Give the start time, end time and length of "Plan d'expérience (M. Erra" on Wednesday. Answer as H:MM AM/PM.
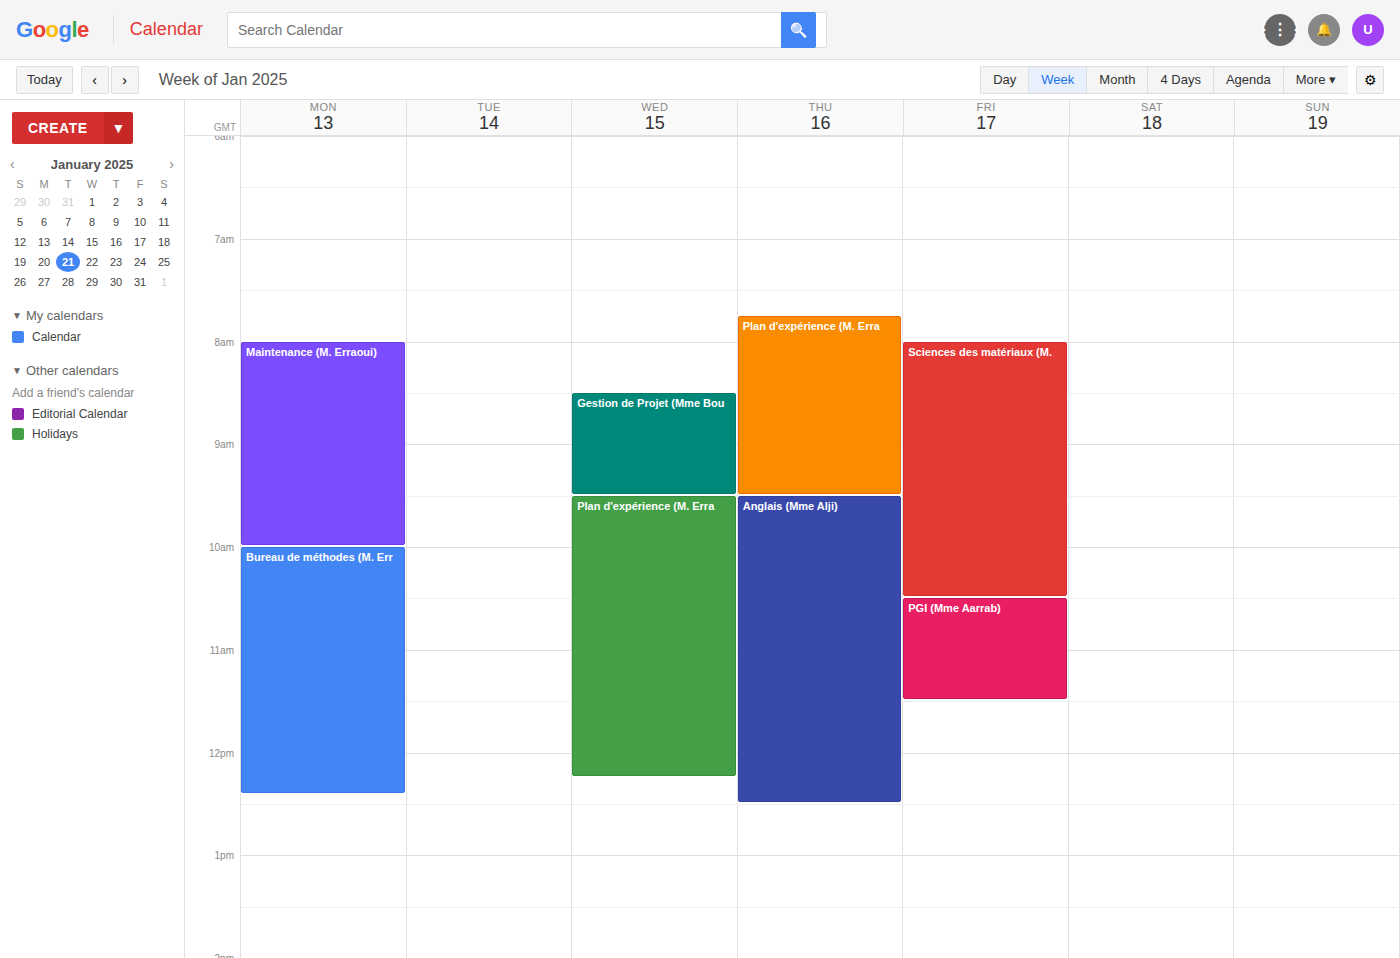
9:30 AM to 12:15 PM, 2 hours 45 minutes